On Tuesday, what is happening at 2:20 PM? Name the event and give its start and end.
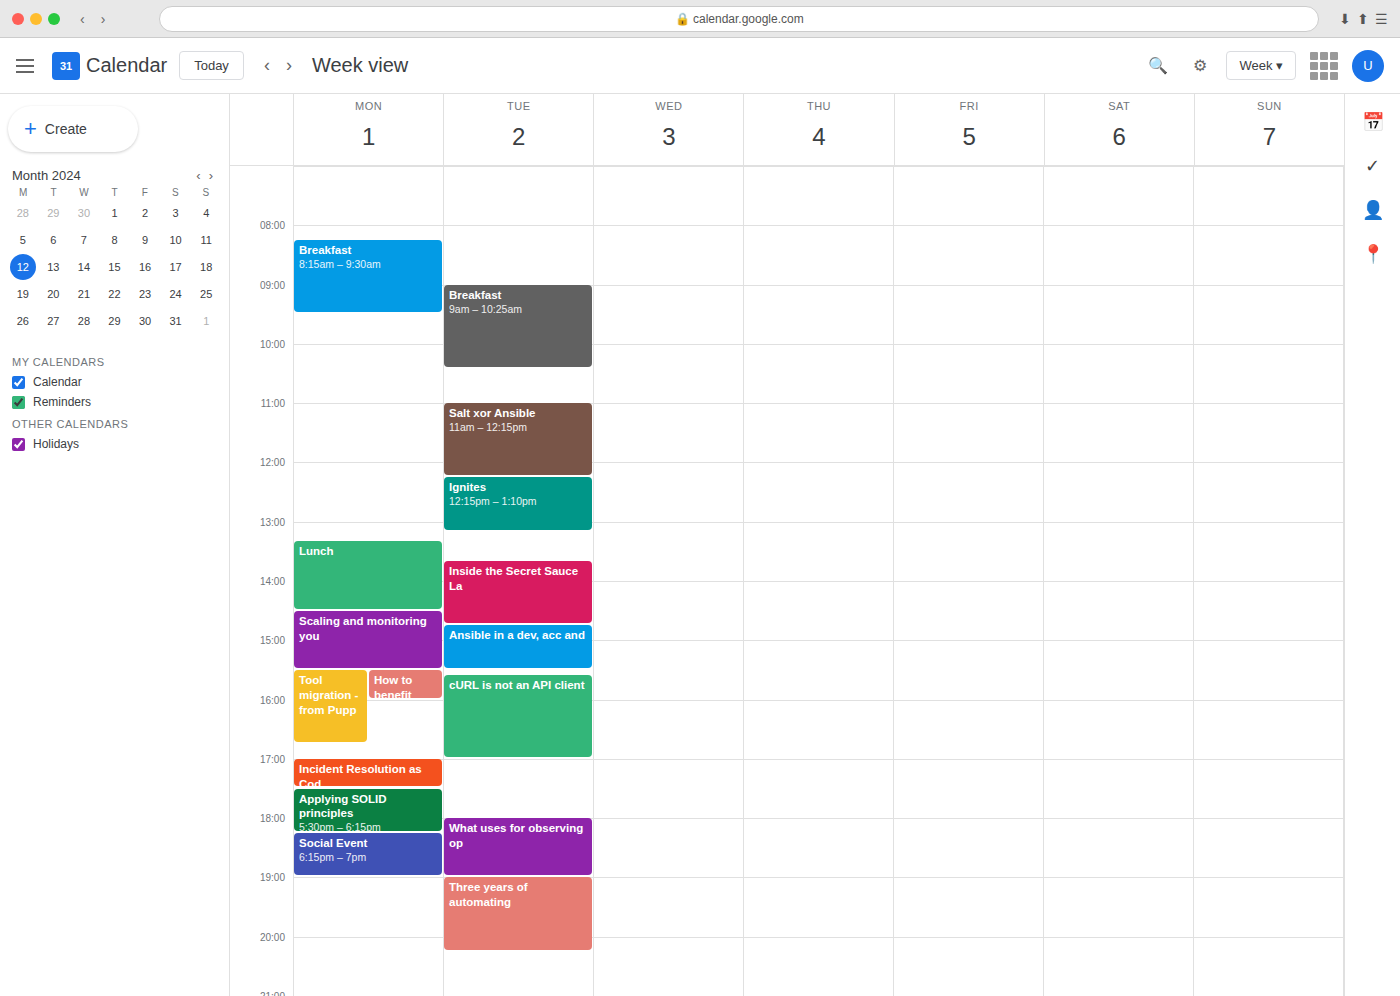
"Inside the Secret Sauce La", 1:40 PM to 2:45 PM